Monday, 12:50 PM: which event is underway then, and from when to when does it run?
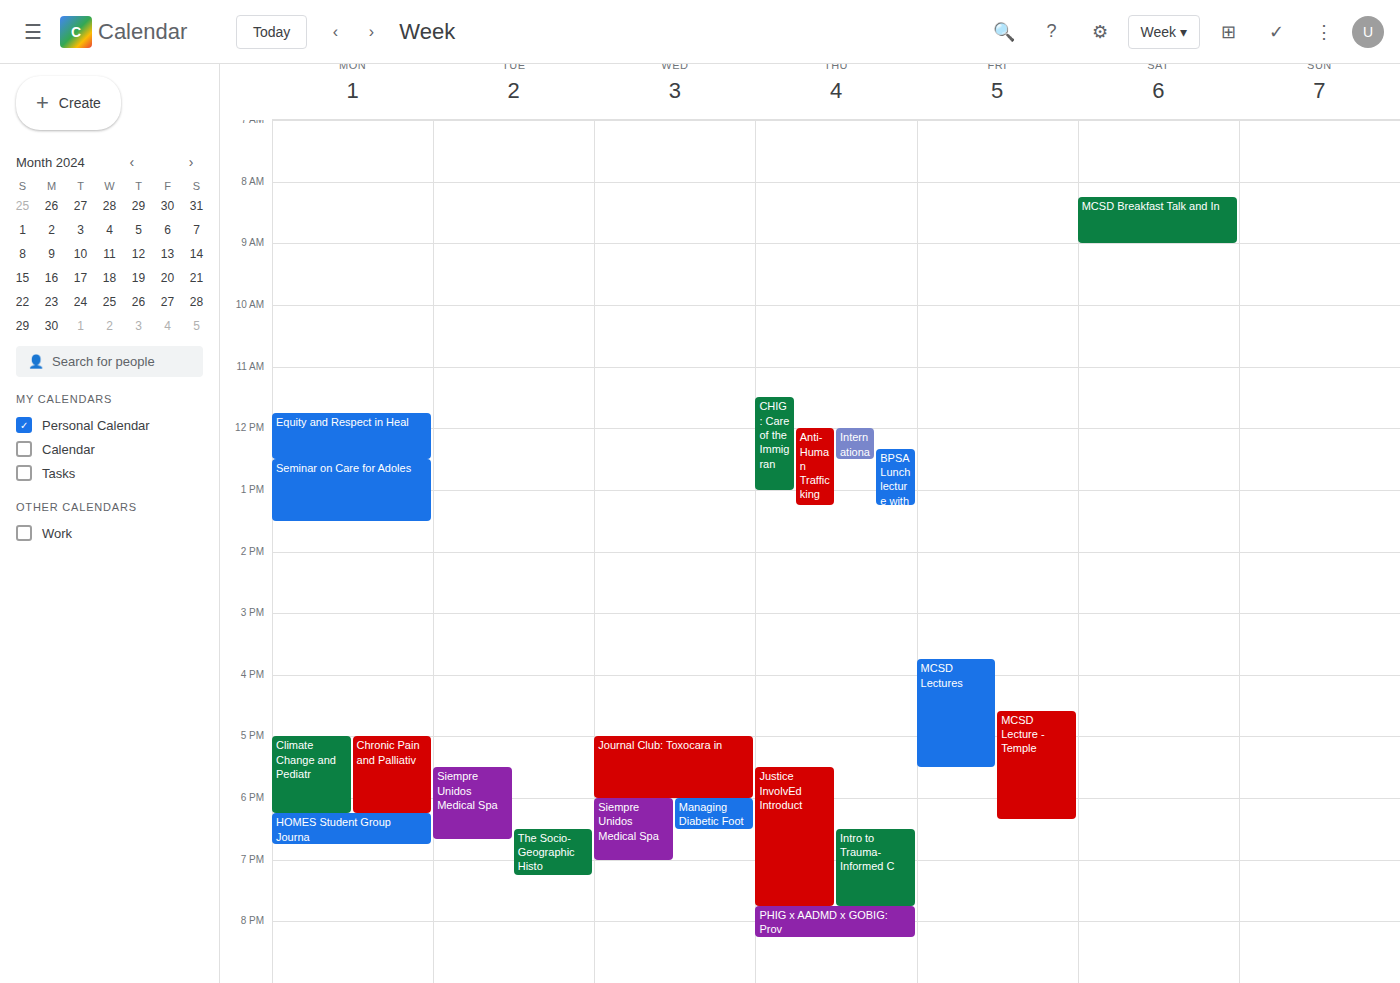
"Seminar on Care for Adoles", 12:30 PM to 1:30 PM